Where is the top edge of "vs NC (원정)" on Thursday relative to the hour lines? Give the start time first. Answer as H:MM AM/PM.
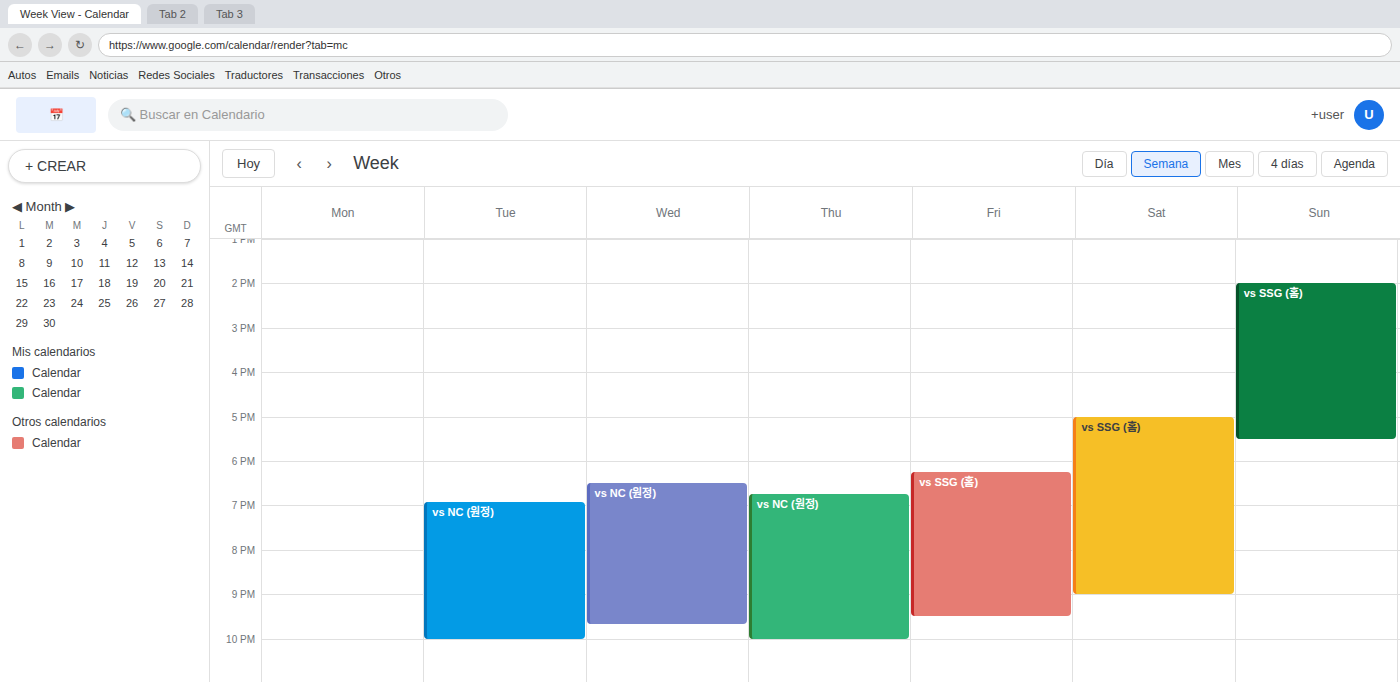
6:45 PM -- neither: three quarters of the way from the 6 PM line to the 7 PM line.